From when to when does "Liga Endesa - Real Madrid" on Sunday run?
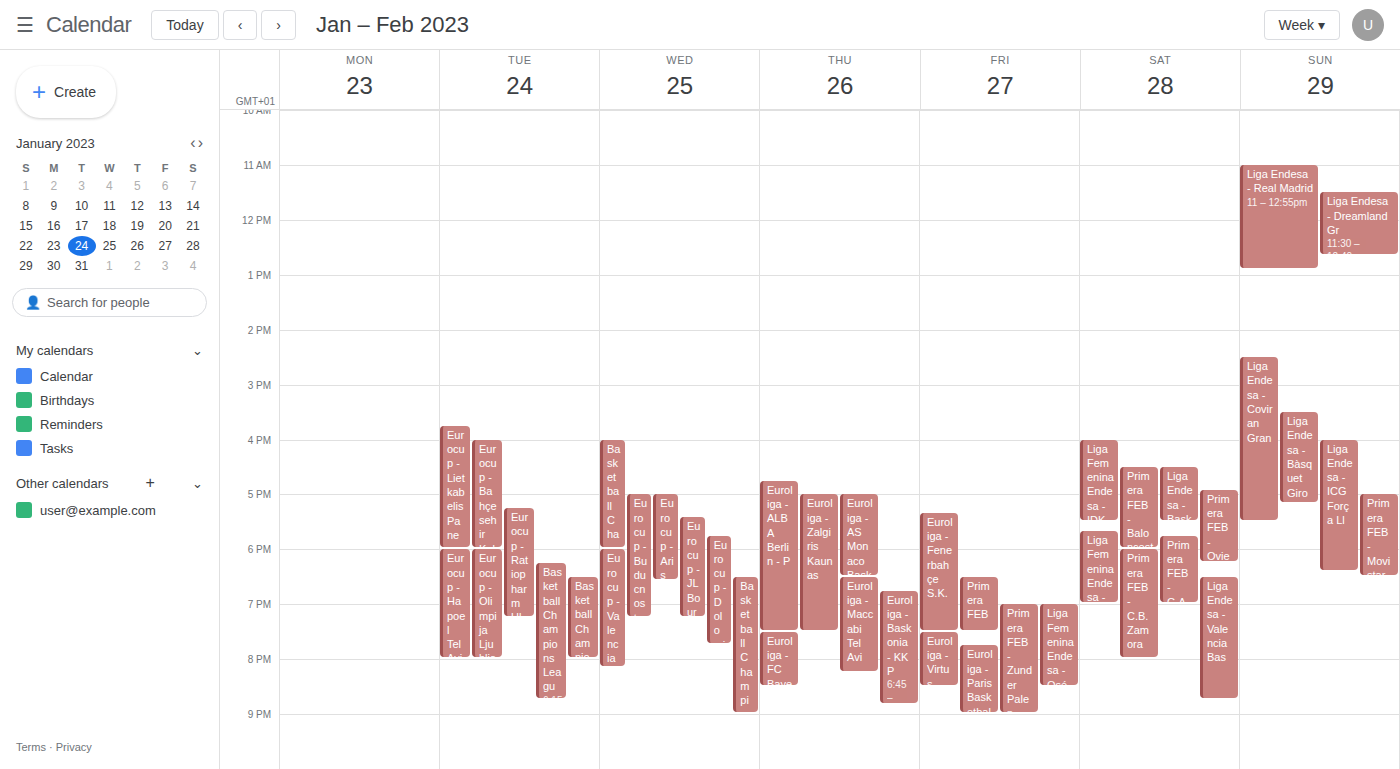
11:00 AM to 12:55 PM